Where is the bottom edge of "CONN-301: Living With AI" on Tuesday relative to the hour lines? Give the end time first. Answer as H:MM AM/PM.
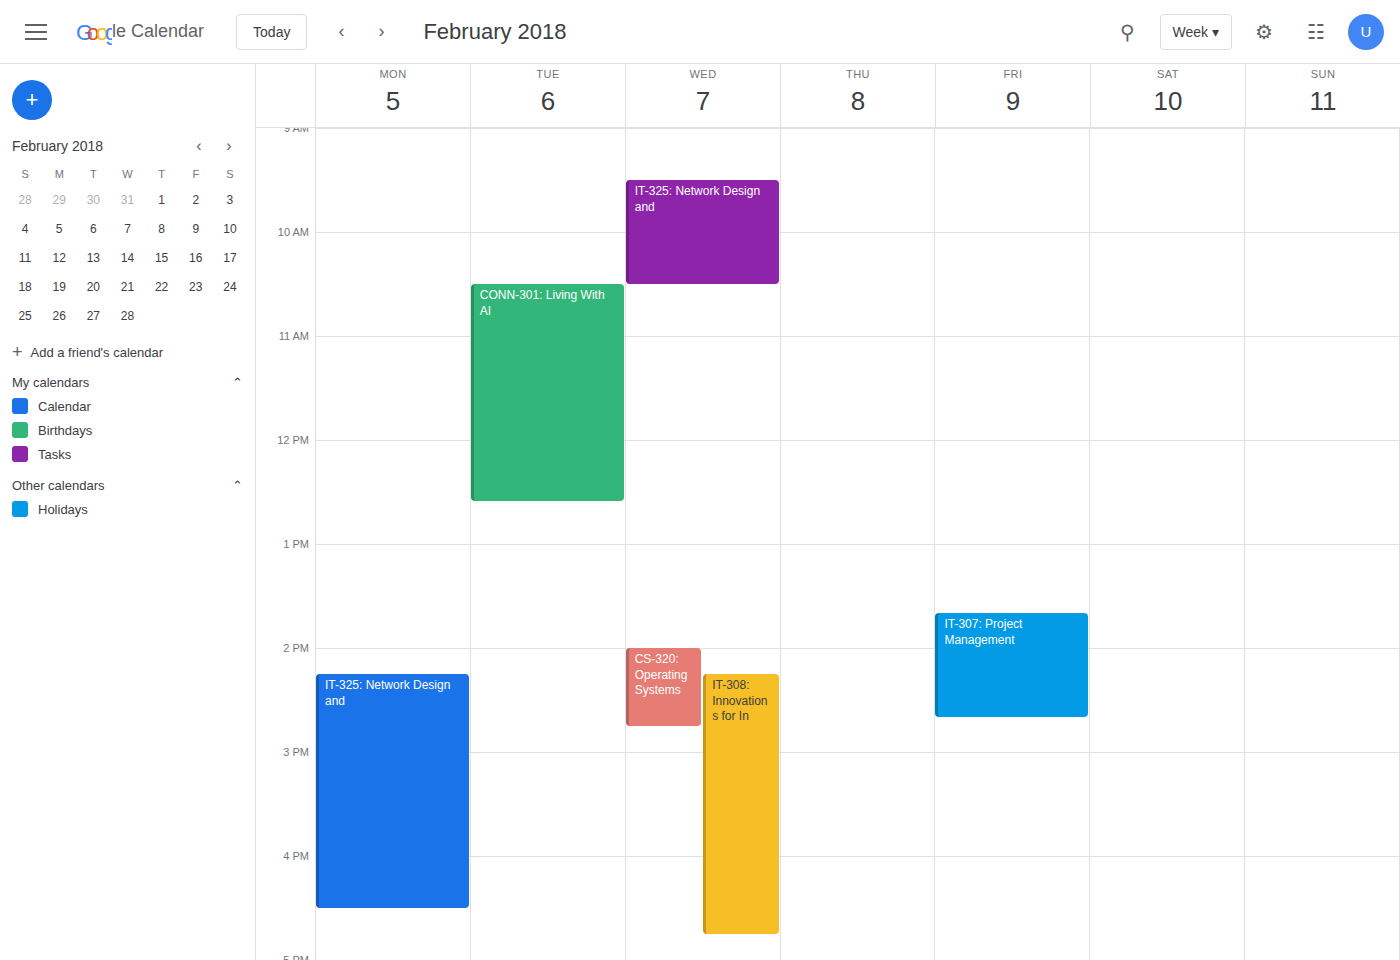
12:35 PM -- neither: 35 minutes below the 12 PM line and 25 minutes above the 1 PM line.